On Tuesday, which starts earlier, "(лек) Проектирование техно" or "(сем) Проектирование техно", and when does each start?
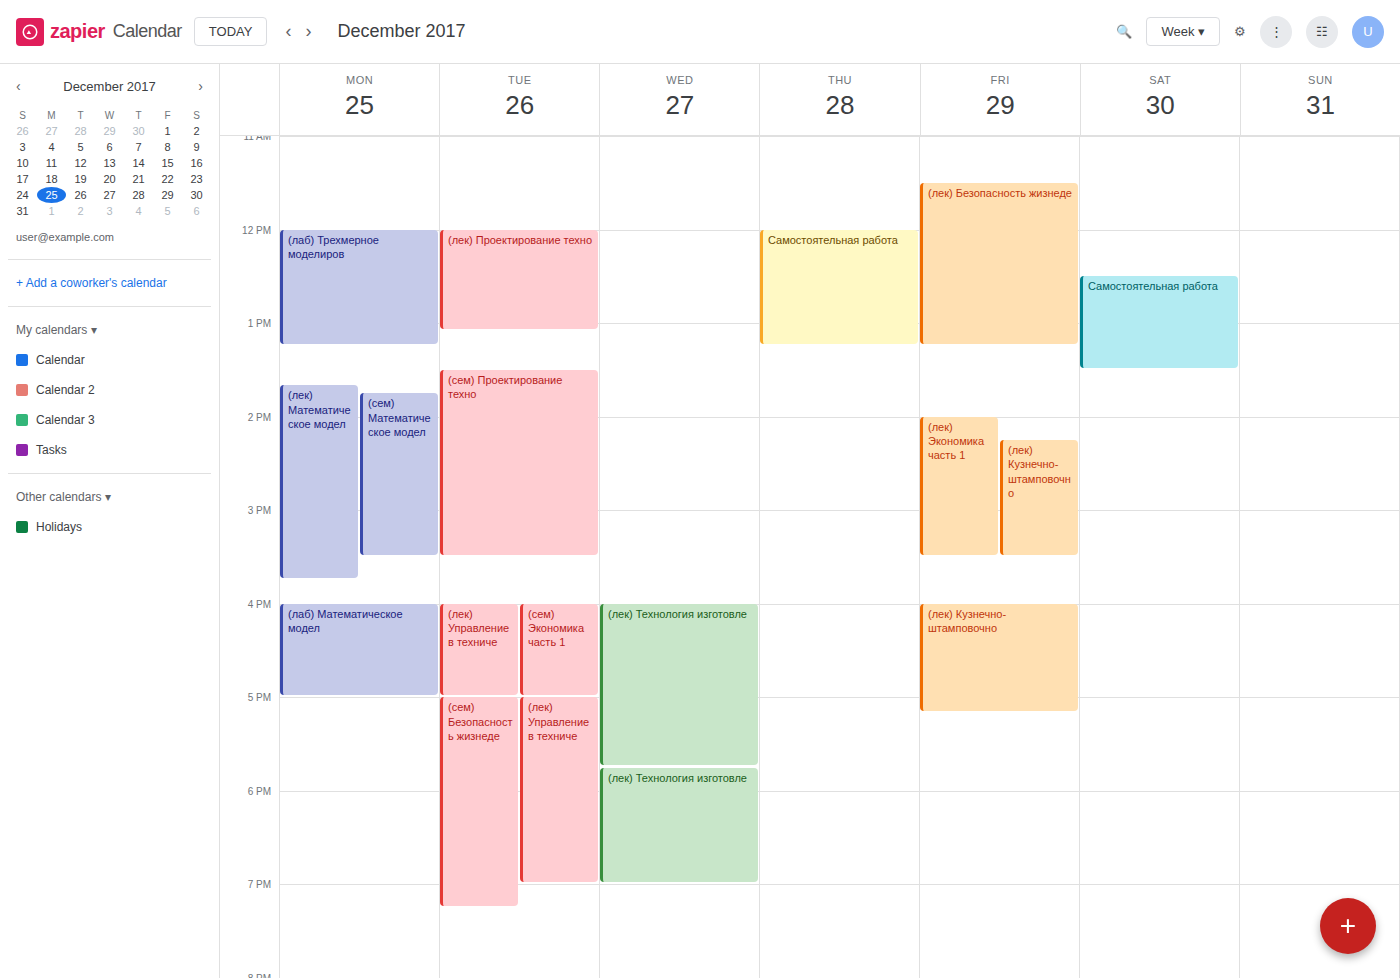
"(лек) Проектирование техно" 12:00 PM; "(сем) Проектирование техно" 1:30 PM.